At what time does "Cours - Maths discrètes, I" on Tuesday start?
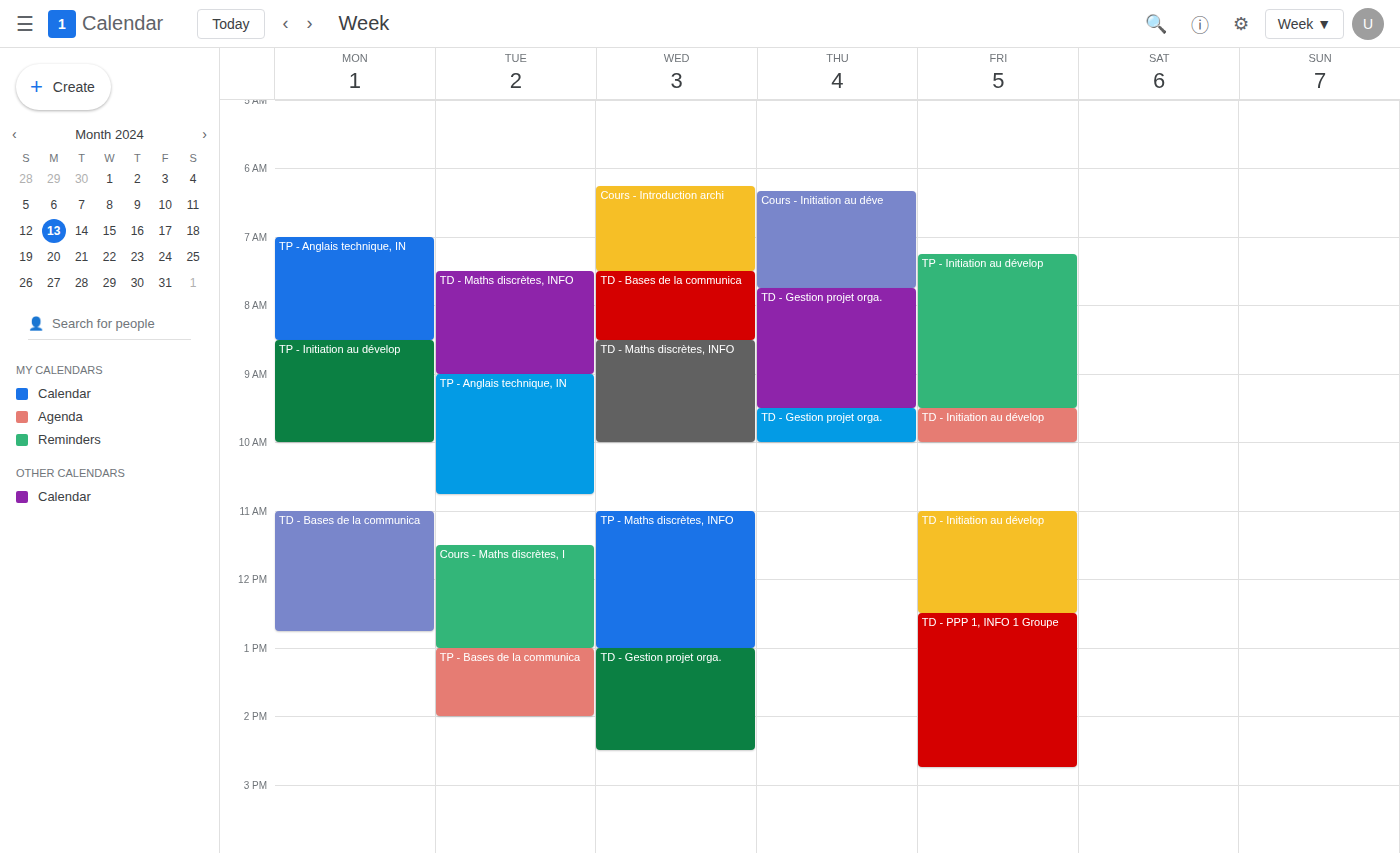
11:30 AM